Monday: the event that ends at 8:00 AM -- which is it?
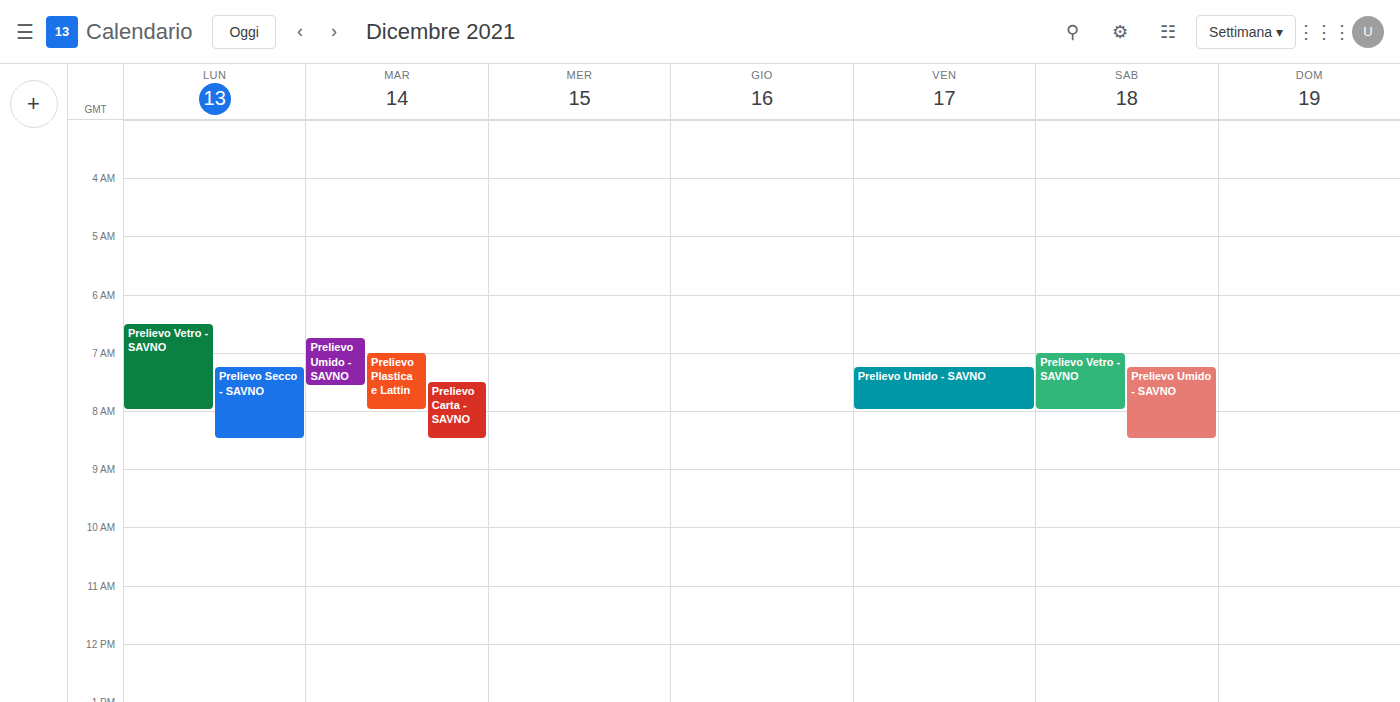
"Prelievo Vetro - SAVNO"